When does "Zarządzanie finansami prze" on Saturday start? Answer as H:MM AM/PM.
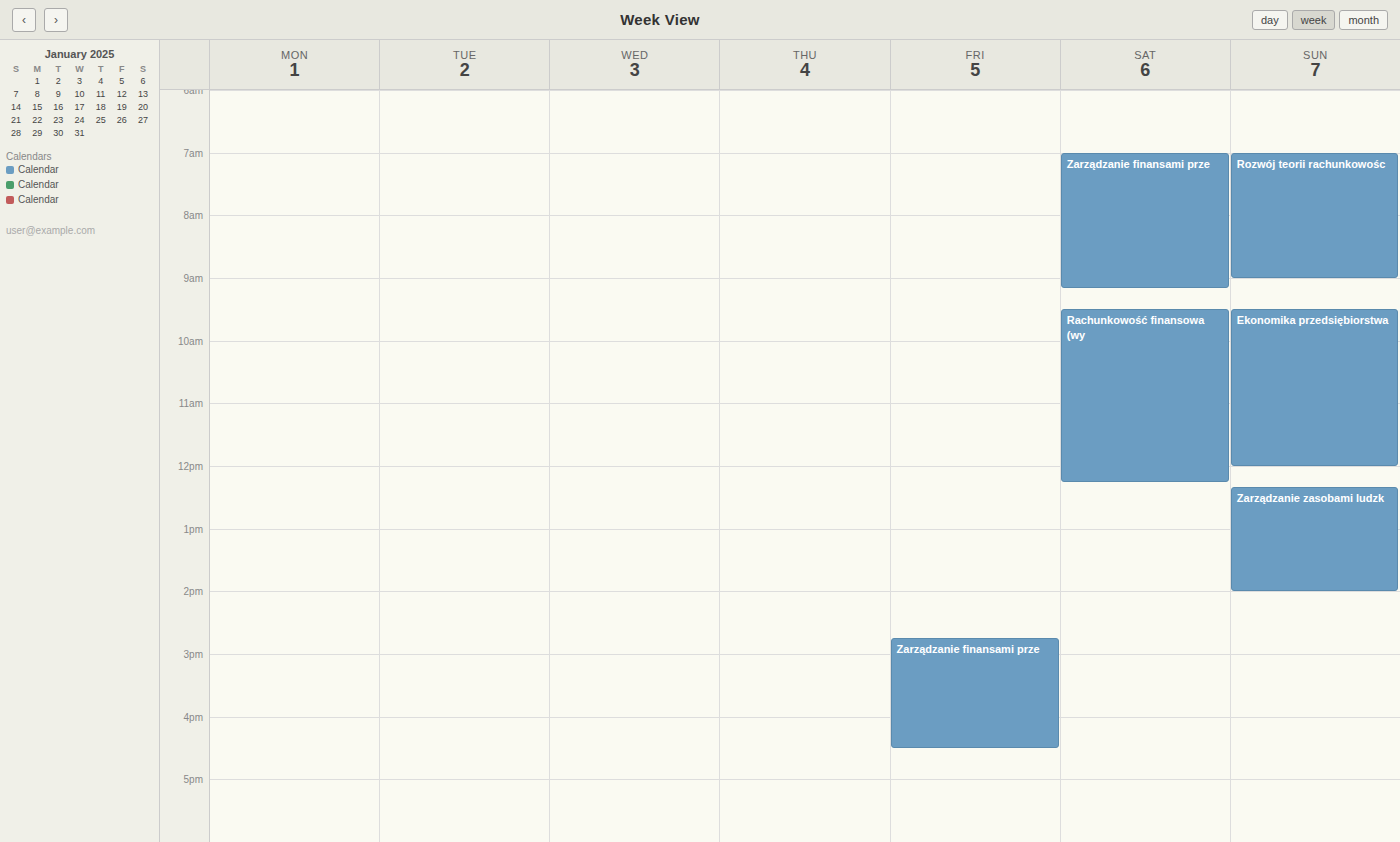
7:00 AM